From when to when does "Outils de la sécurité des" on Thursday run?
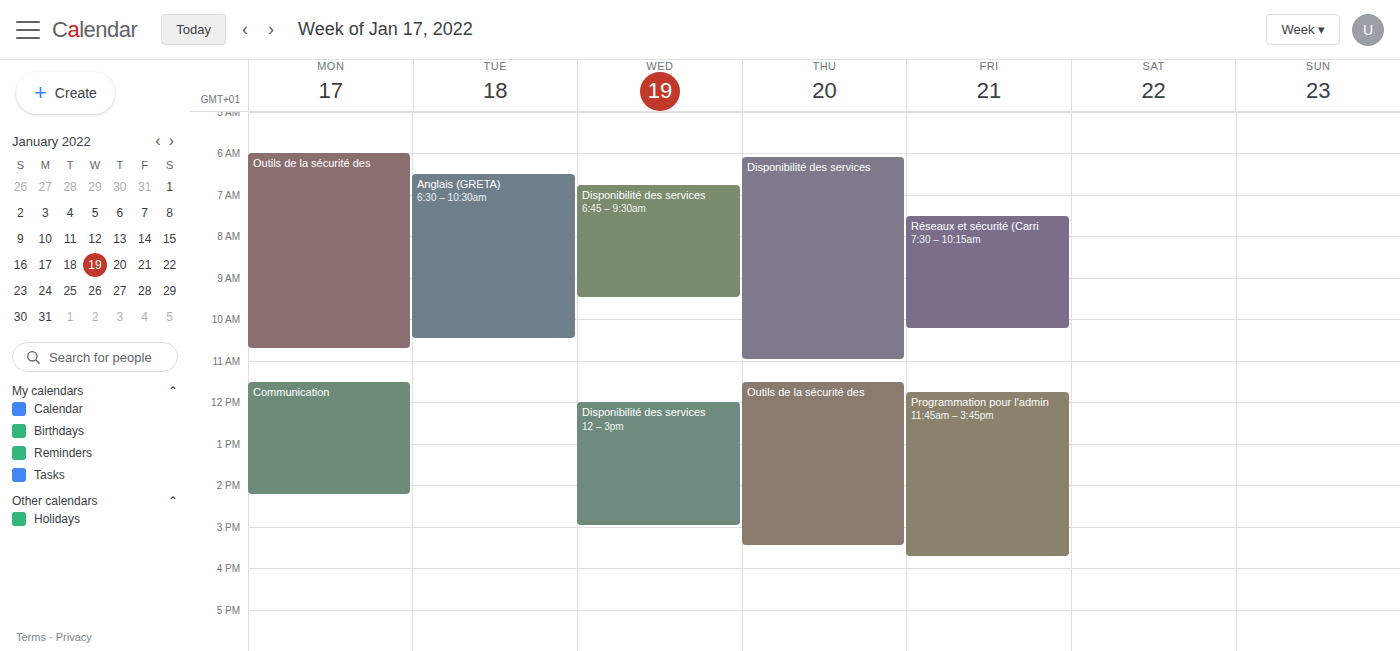
11:30 to 15:30